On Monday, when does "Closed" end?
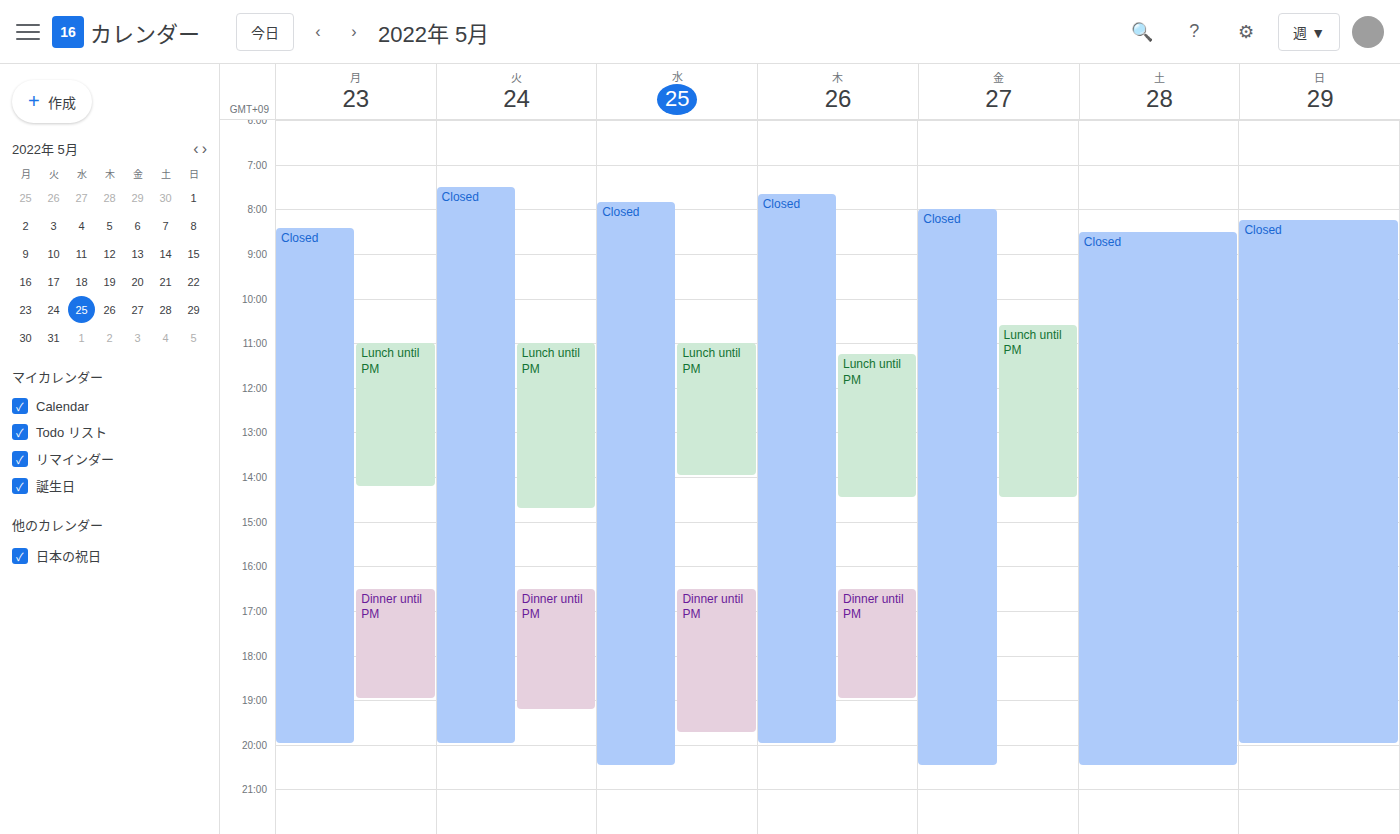
8:00 PM